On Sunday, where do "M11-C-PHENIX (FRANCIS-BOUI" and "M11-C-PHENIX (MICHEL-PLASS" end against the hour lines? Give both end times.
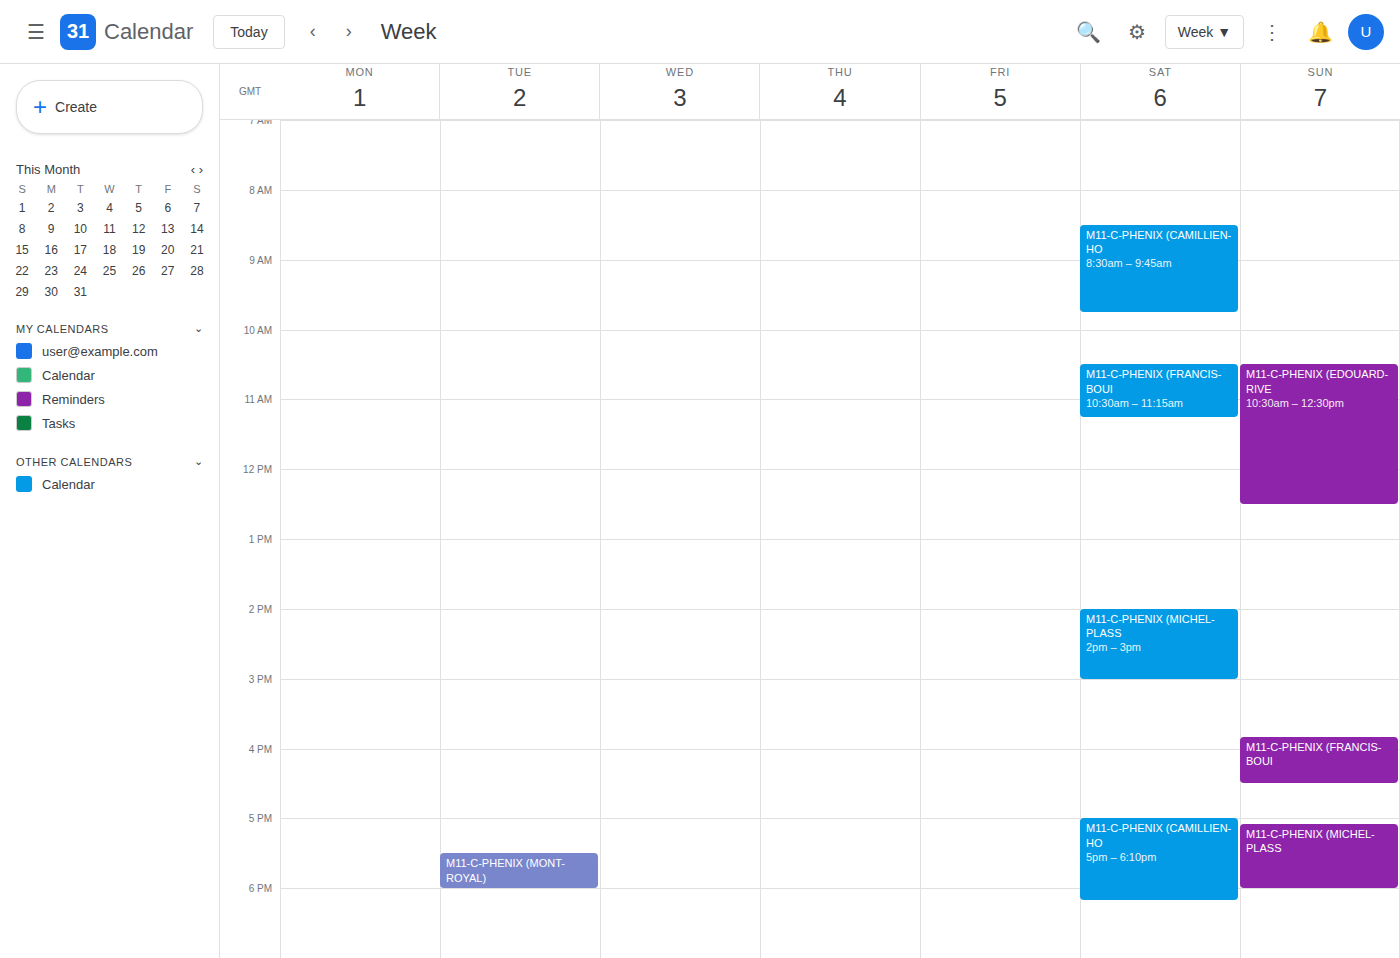
"M11-C-PHENIX (FRANCIS-BOUI": 4:30 PM, halfway between the 4 PM and 5 PM lines. "M11-C-PHENIX (MICHEL-PLASS": 6:00 PM, exactly on the 6 PM line.